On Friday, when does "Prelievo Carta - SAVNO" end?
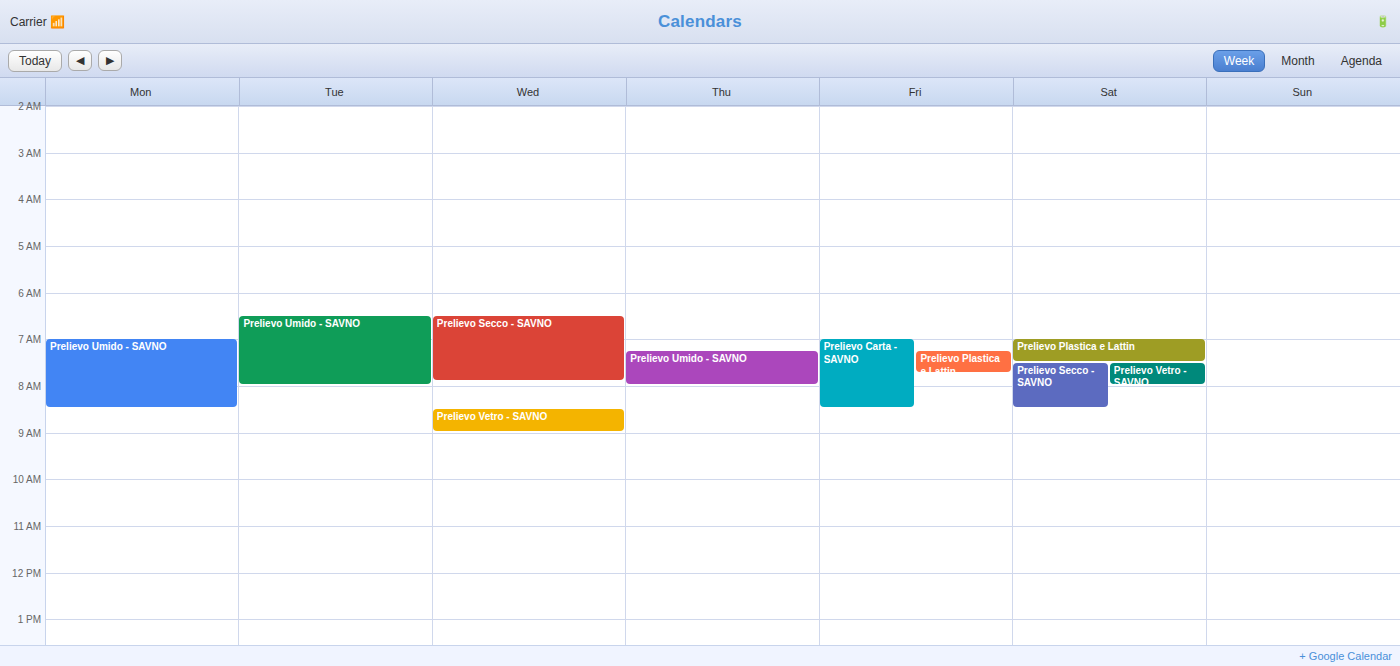
8:30 AM